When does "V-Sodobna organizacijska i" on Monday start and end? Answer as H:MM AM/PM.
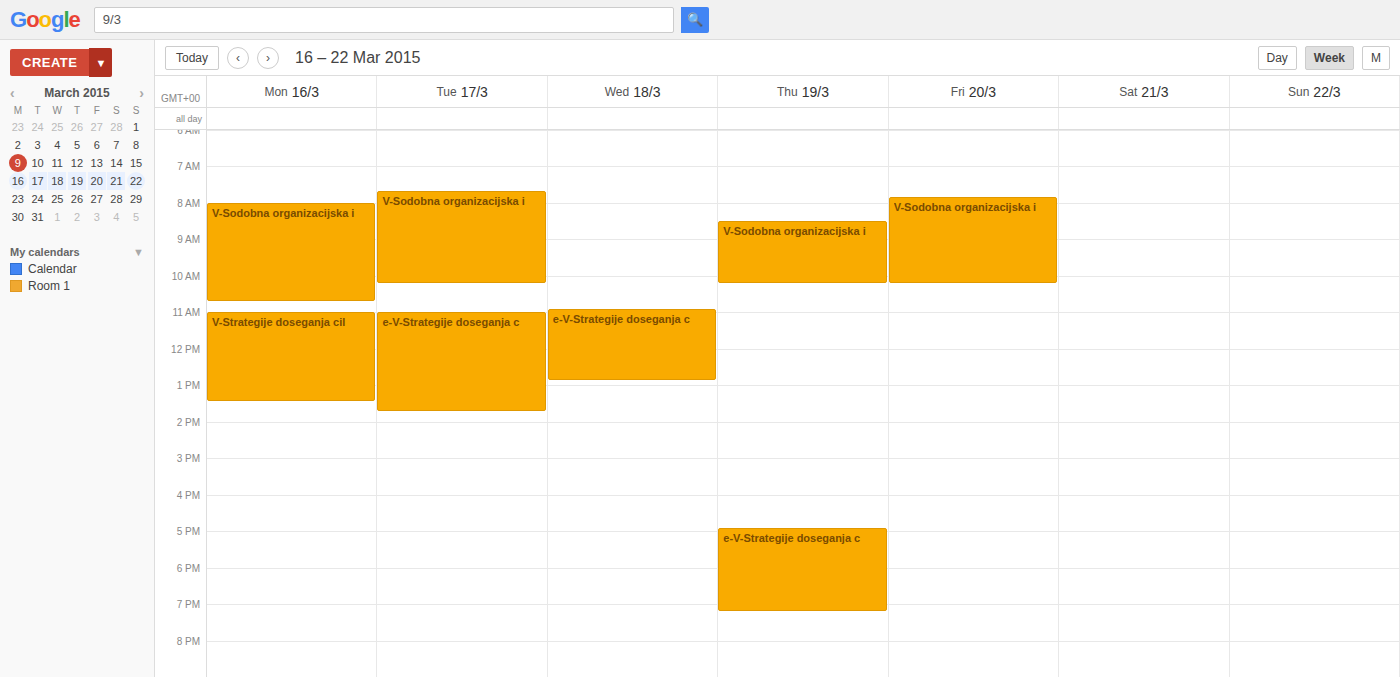
8:00 AM to 10:45 AM